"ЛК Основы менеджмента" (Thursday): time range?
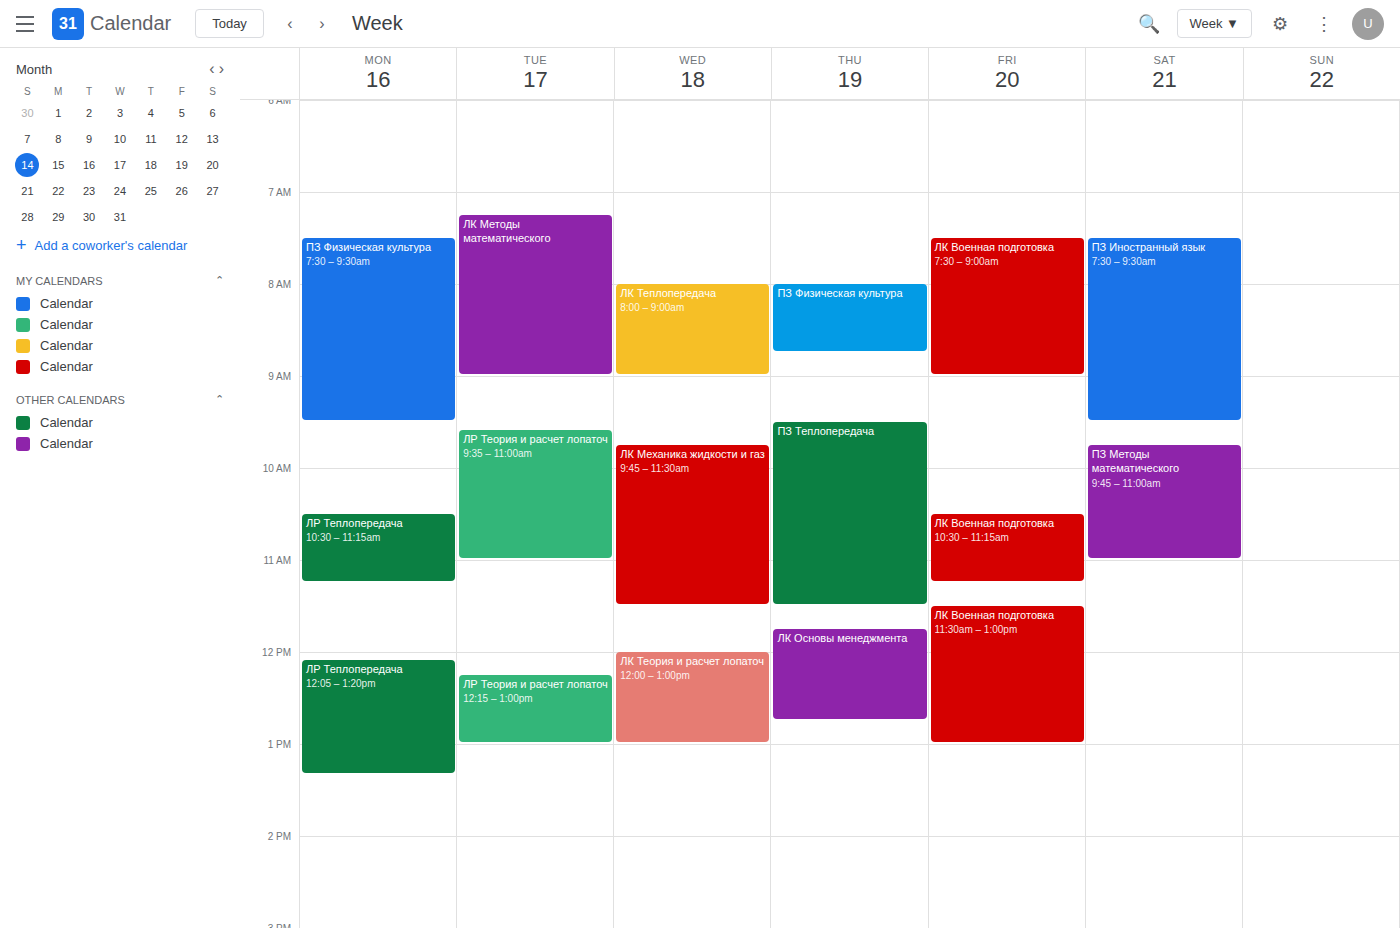
11:45 AM to 12:45 PM